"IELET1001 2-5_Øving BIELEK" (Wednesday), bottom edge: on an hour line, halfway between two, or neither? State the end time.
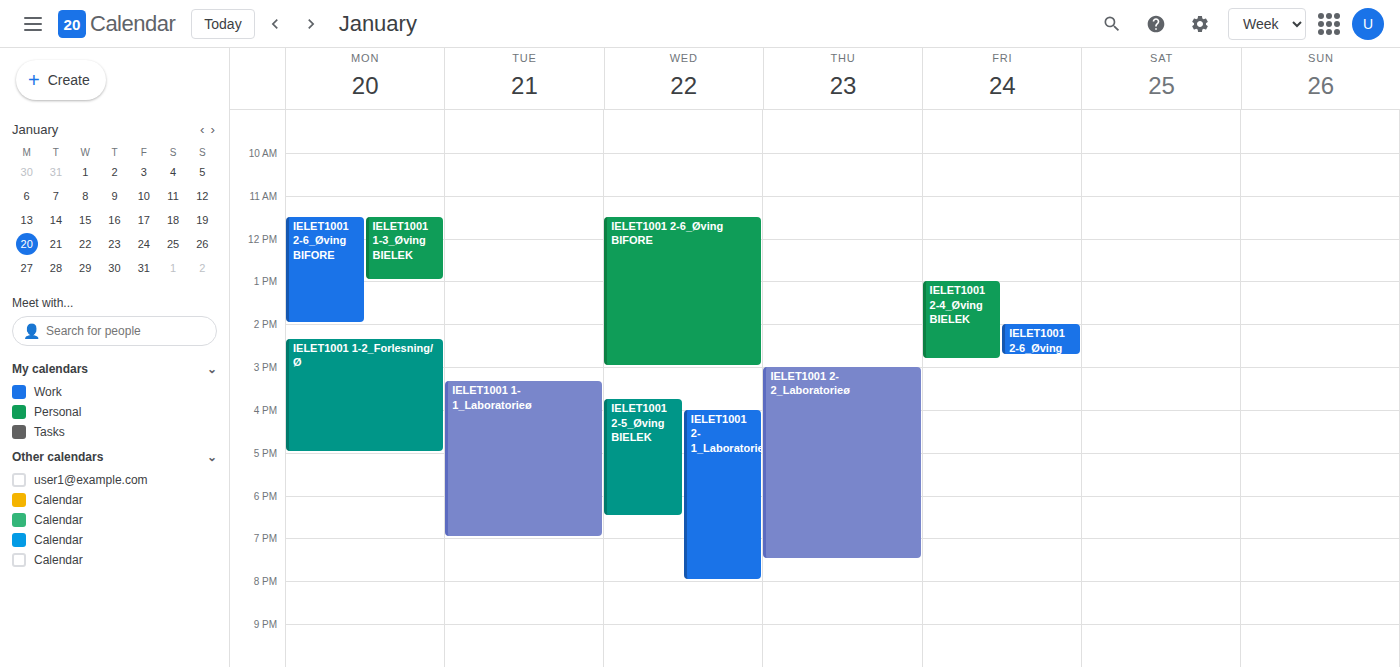
6:30 PM -- halfway between the 6 PM and 7 PM lines.